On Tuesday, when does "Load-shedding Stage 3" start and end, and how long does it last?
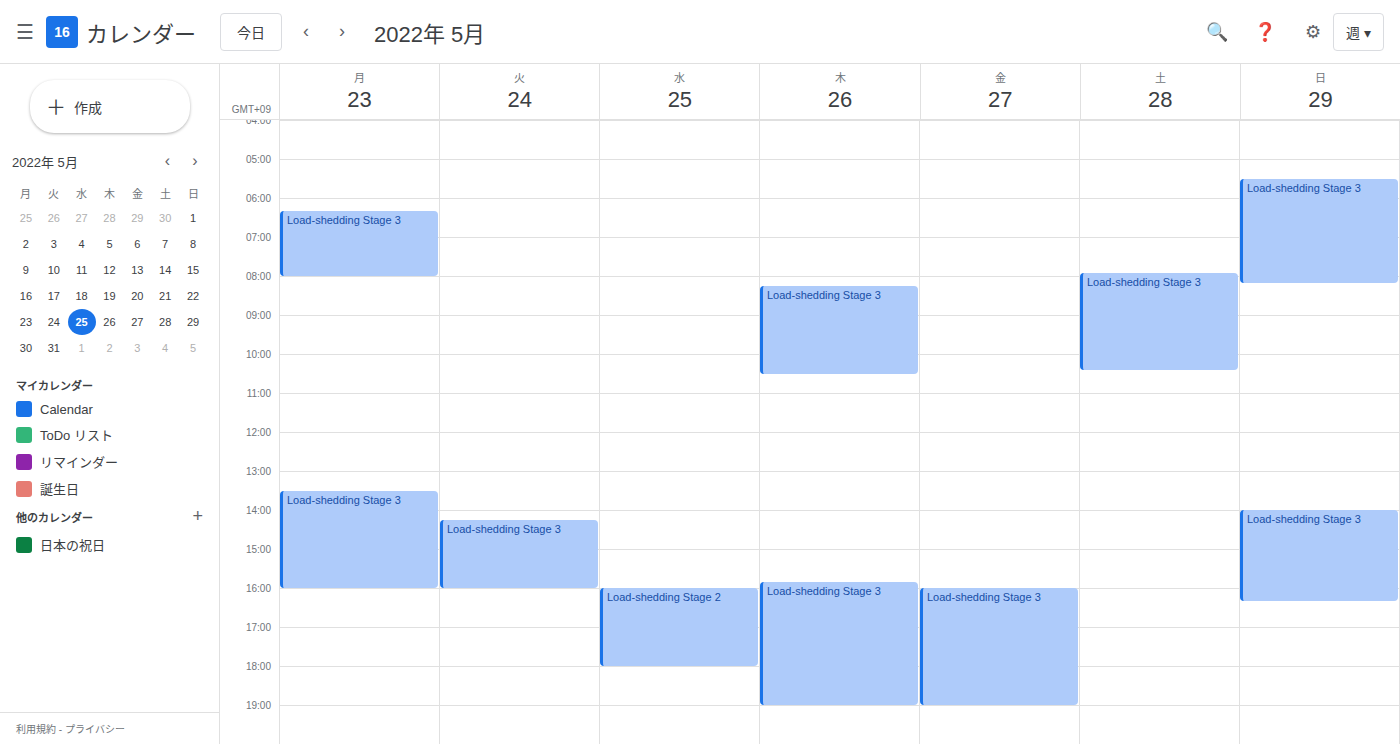
2:15 PM to 4:00 PM, 1 hour 45 minutes